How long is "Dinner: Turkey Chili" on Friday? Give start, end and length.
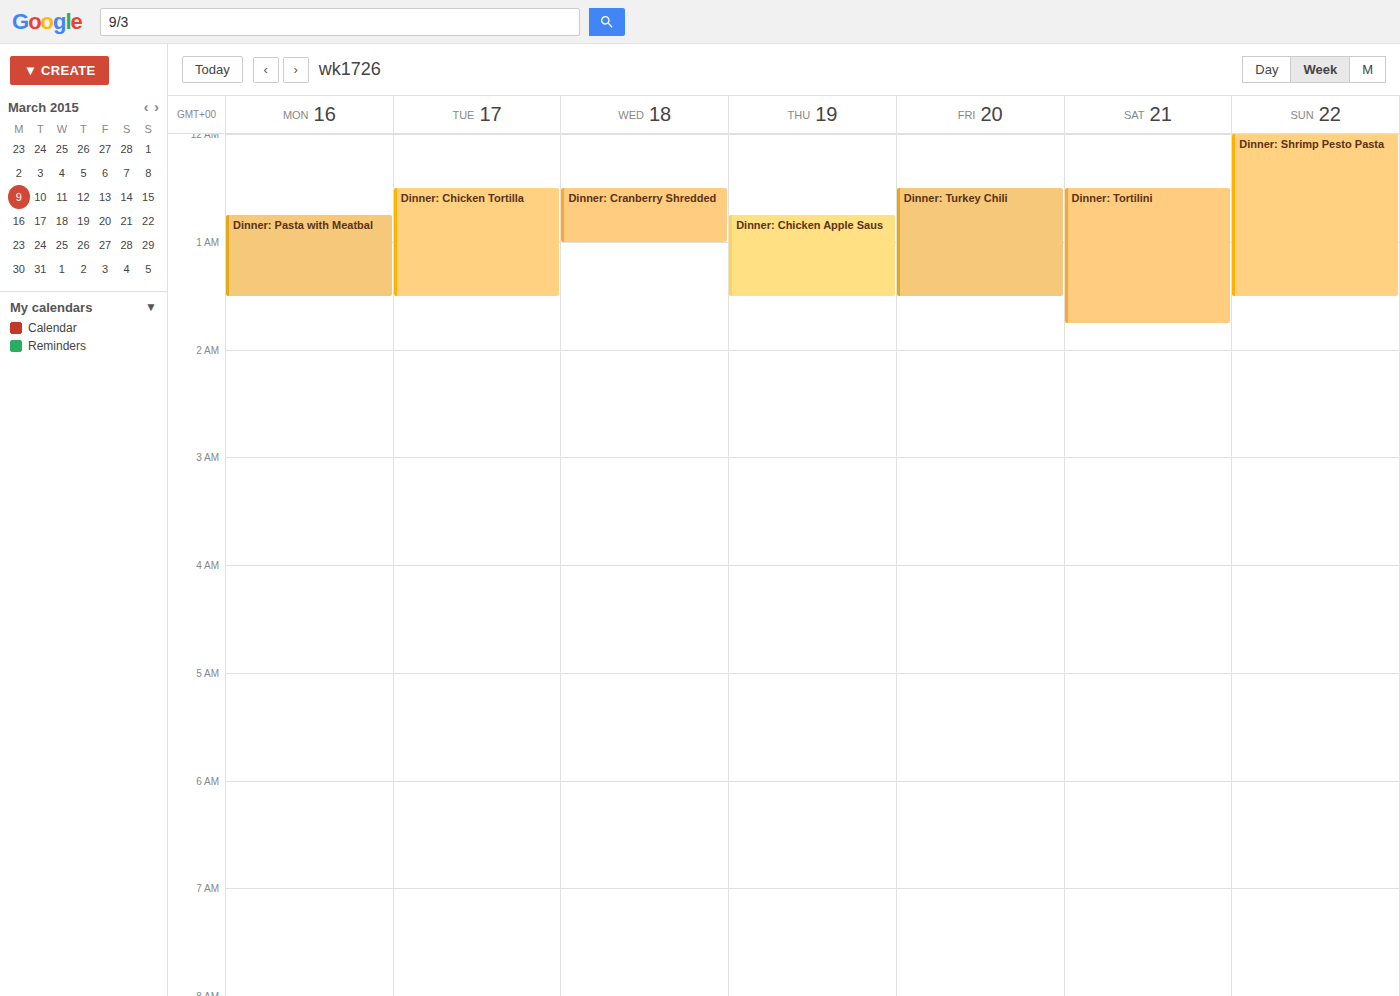
12:30 AM to 1:30 AM, 1 hour